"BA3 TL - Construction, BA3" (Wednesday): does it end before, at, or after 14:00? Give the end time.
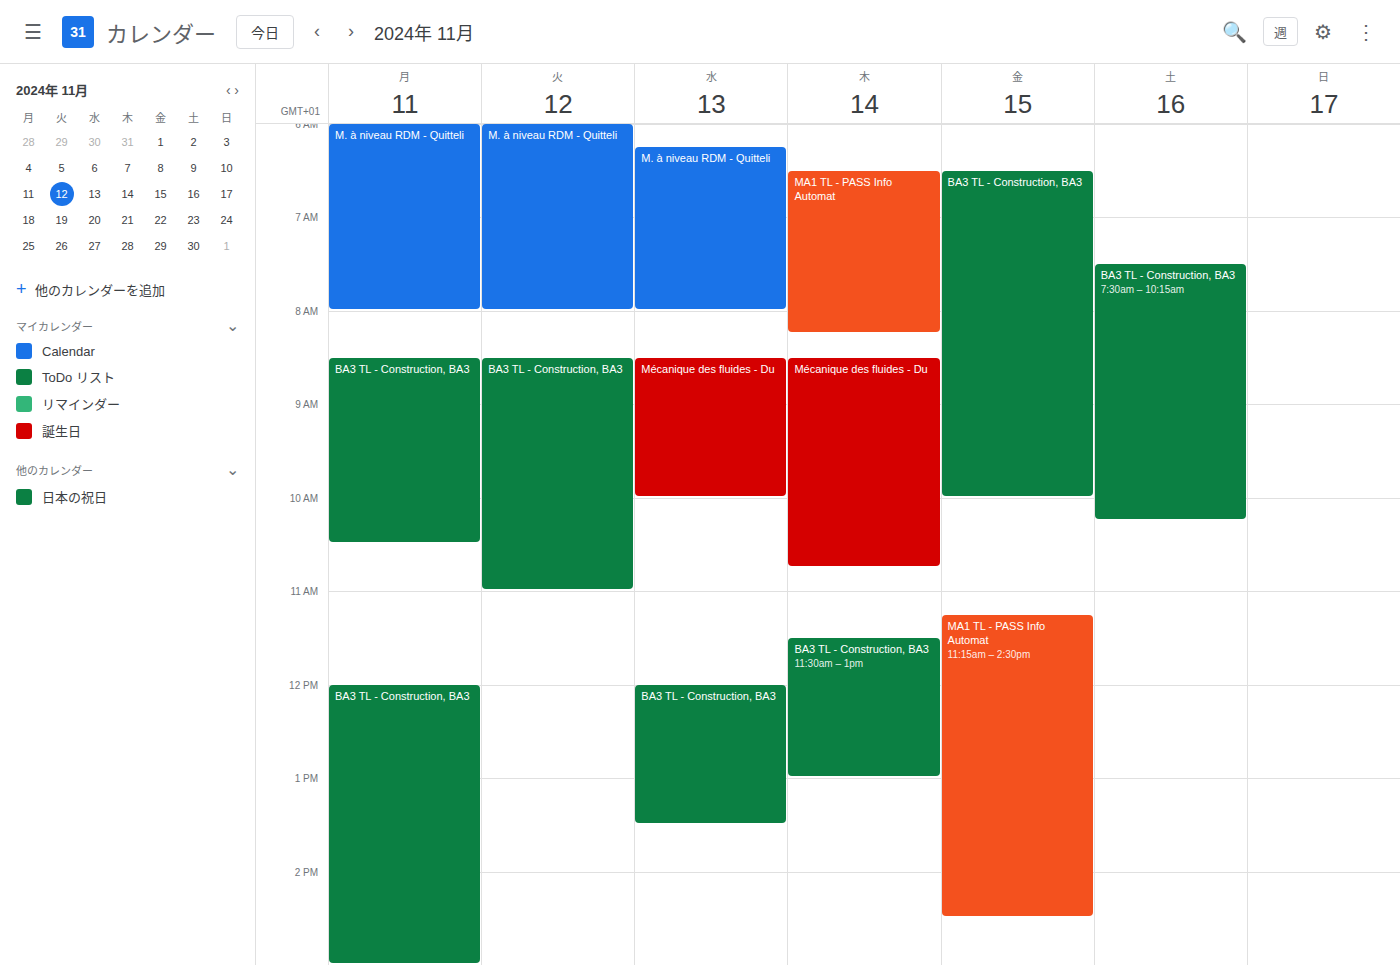
13:30 -- before 14:00, 30 minutes above the 14:00 line.